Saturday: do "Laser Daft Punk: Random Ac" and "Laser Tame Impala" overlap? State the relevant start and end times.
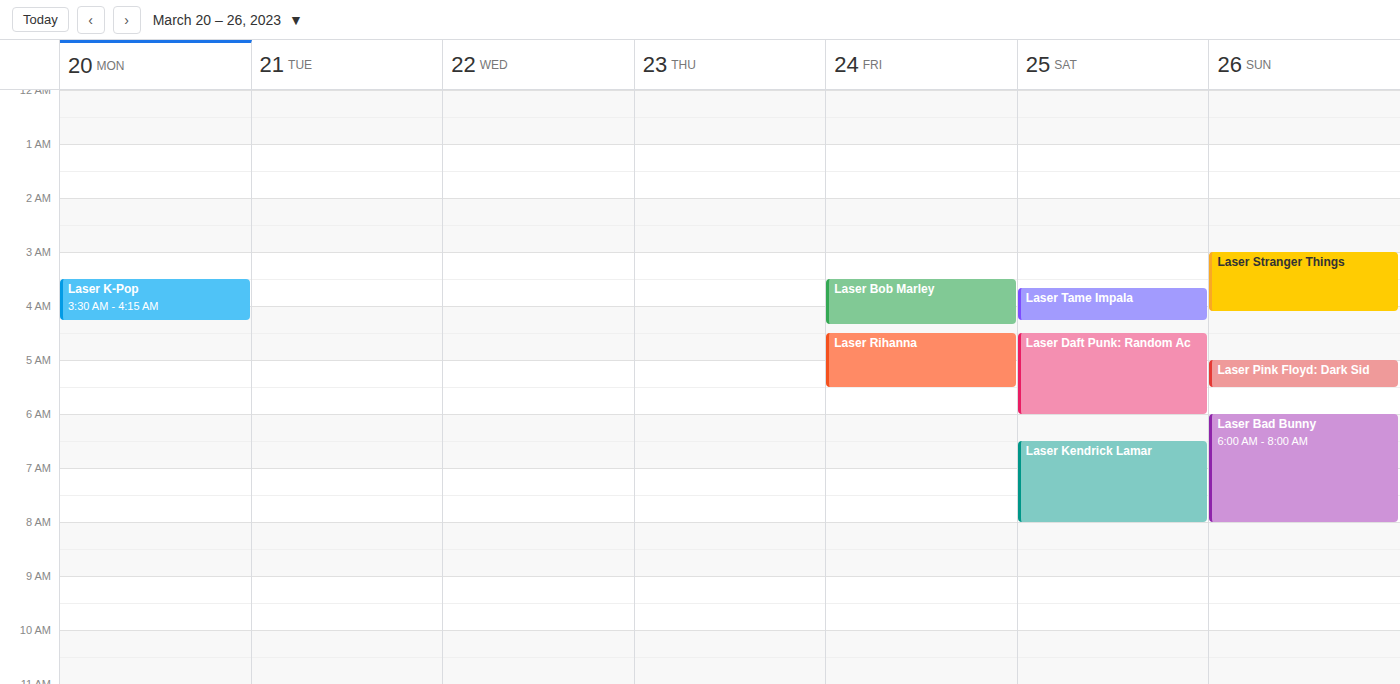
"Laser Tame Impala" ends at 4:15 AM and "Laser Daft Punk: Random Ac" starts at 4:30 AM -- no overlap.